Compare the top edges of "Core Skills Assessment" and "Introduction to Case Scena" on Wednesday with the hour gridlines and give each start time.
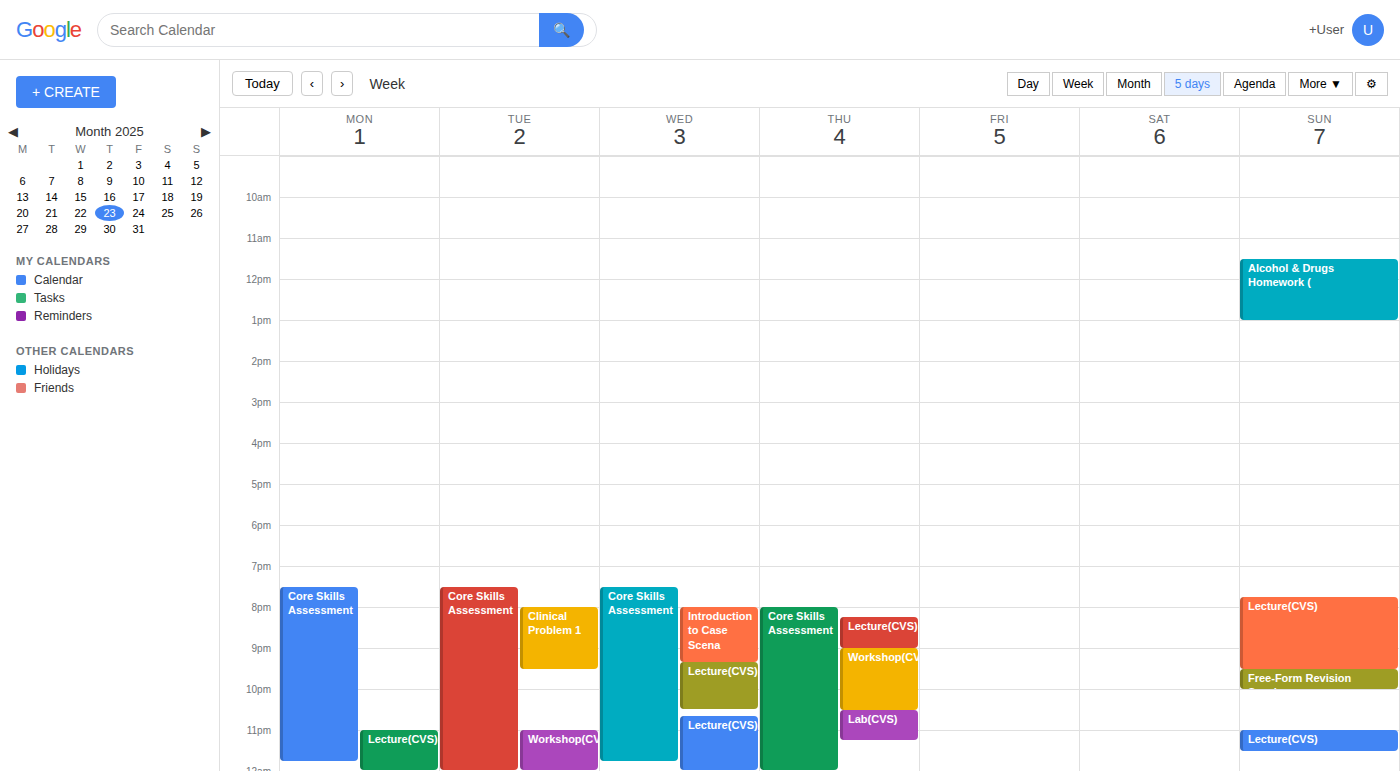
"Core Skills Assessment": 7:30 PM, halfway between the 7 PM and 8 PM lines. "Introduction to Case Scena": 8:00 PM, exactly on the 8 PM line.